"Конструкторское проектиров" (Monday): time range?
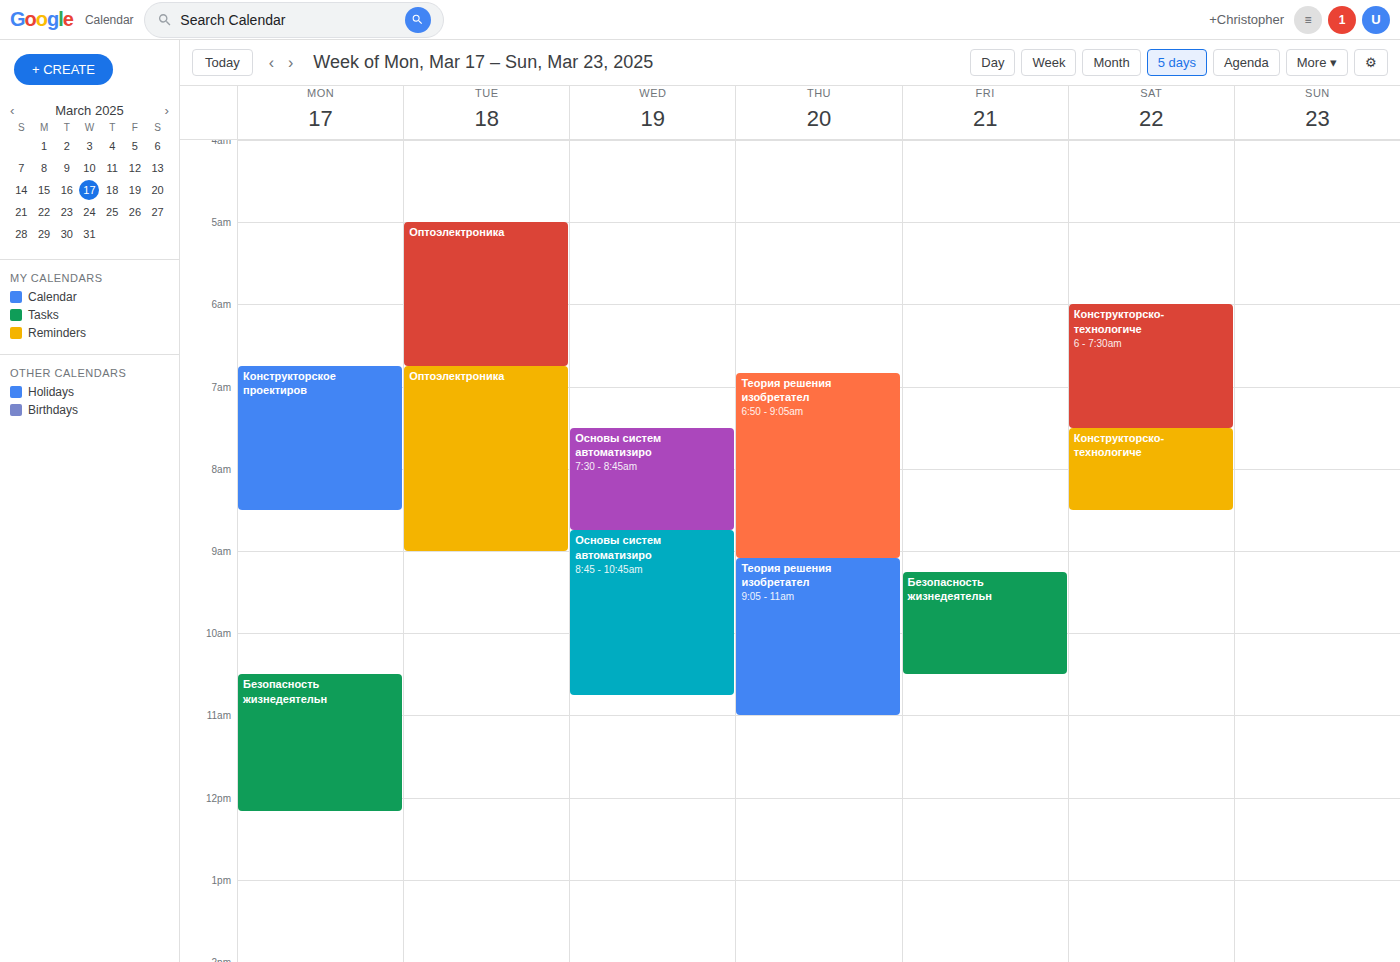
6:45 AM to 8:30 AM